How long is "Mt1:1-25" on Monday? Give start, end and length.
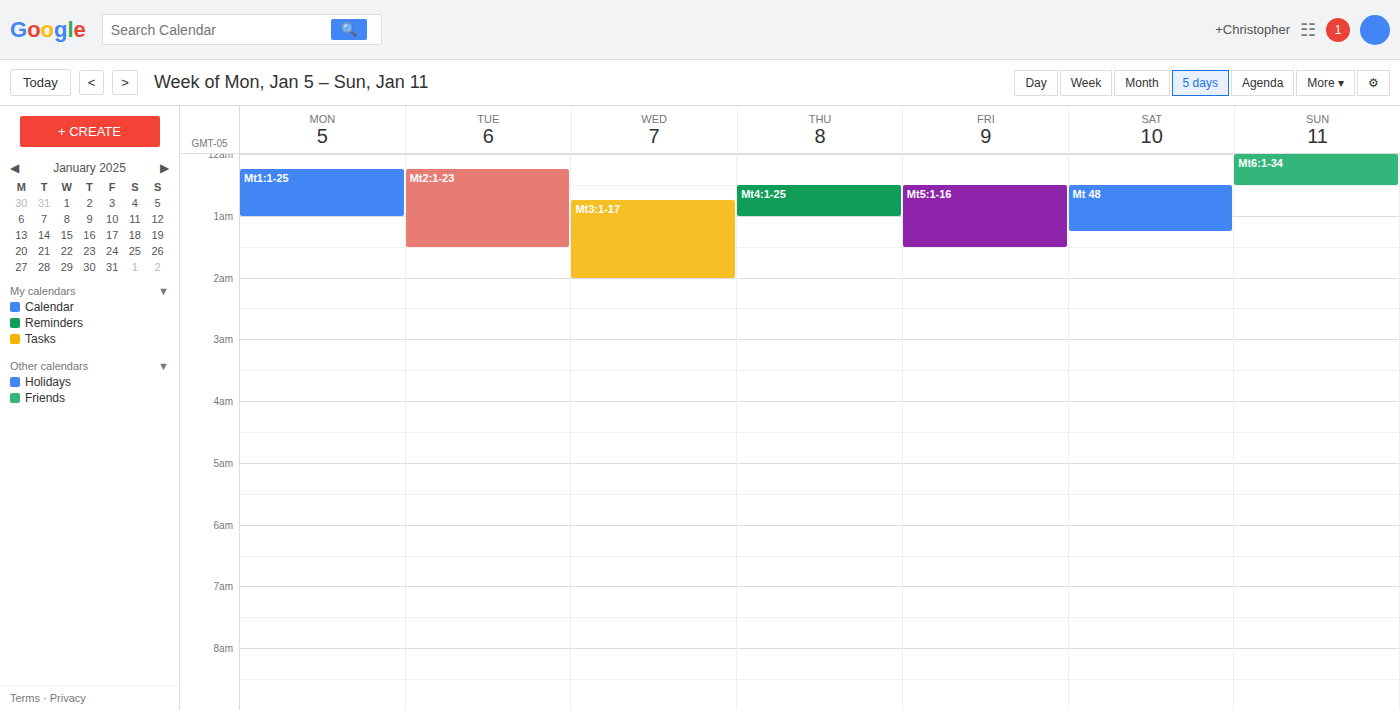
12:15 AM to 1:00 AM, 45 minutes